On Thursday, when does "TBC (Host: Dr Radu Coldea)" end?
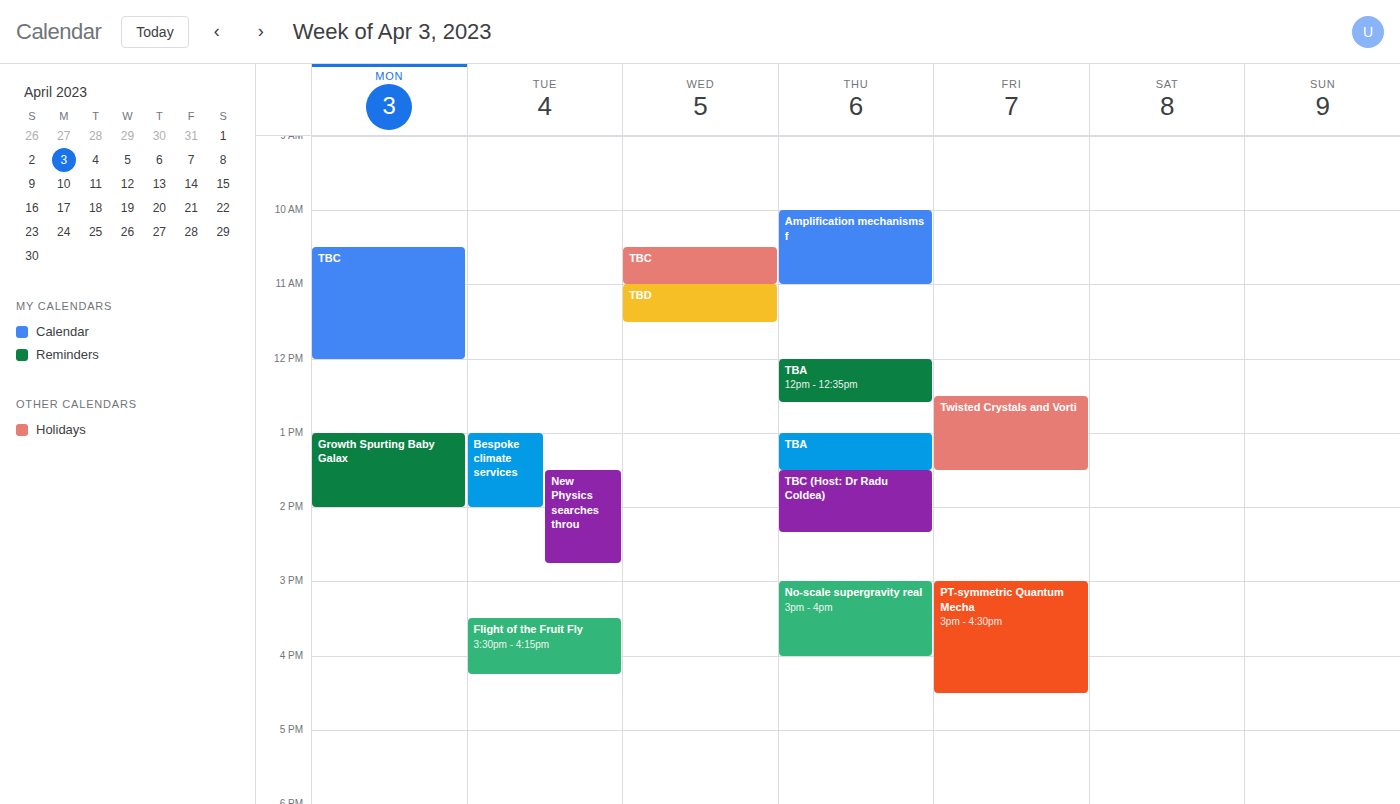
2:20 PM